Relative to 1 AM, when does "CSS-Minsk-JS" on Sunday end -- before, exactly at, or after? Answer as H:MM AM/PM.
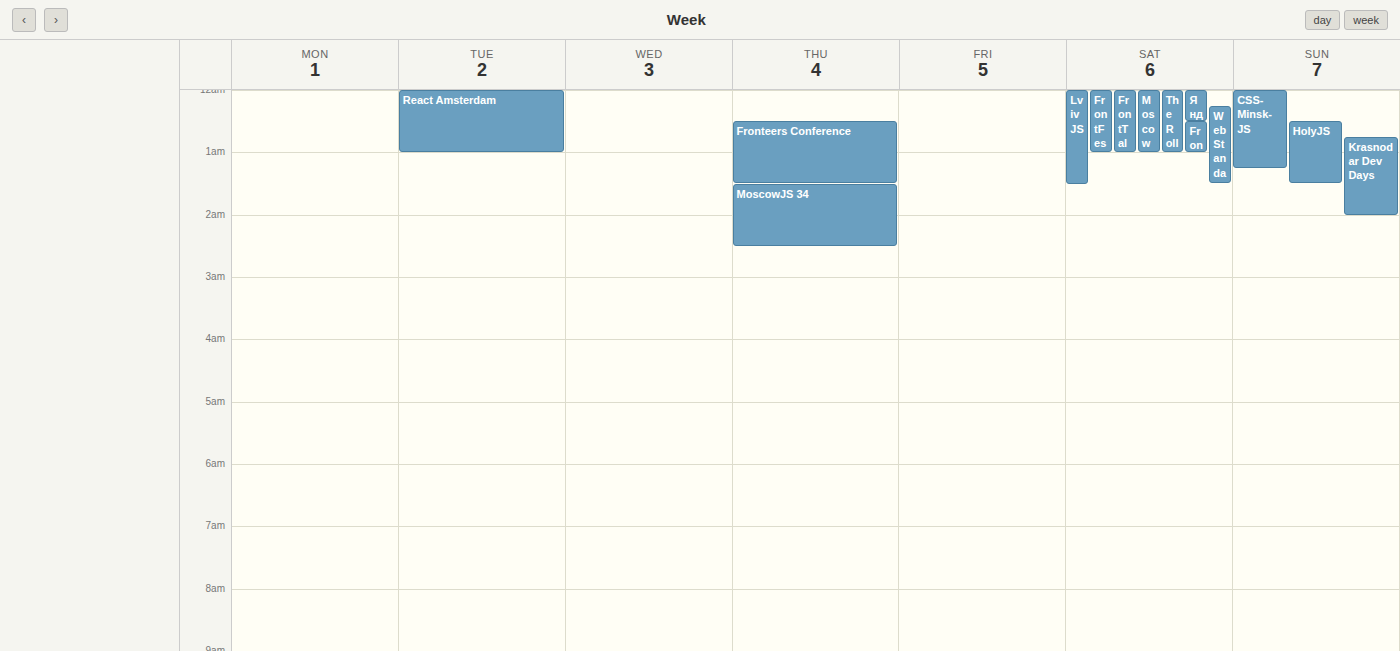
1:15 AM -- after 1 AM, 15 minutes below the 1 AM line.